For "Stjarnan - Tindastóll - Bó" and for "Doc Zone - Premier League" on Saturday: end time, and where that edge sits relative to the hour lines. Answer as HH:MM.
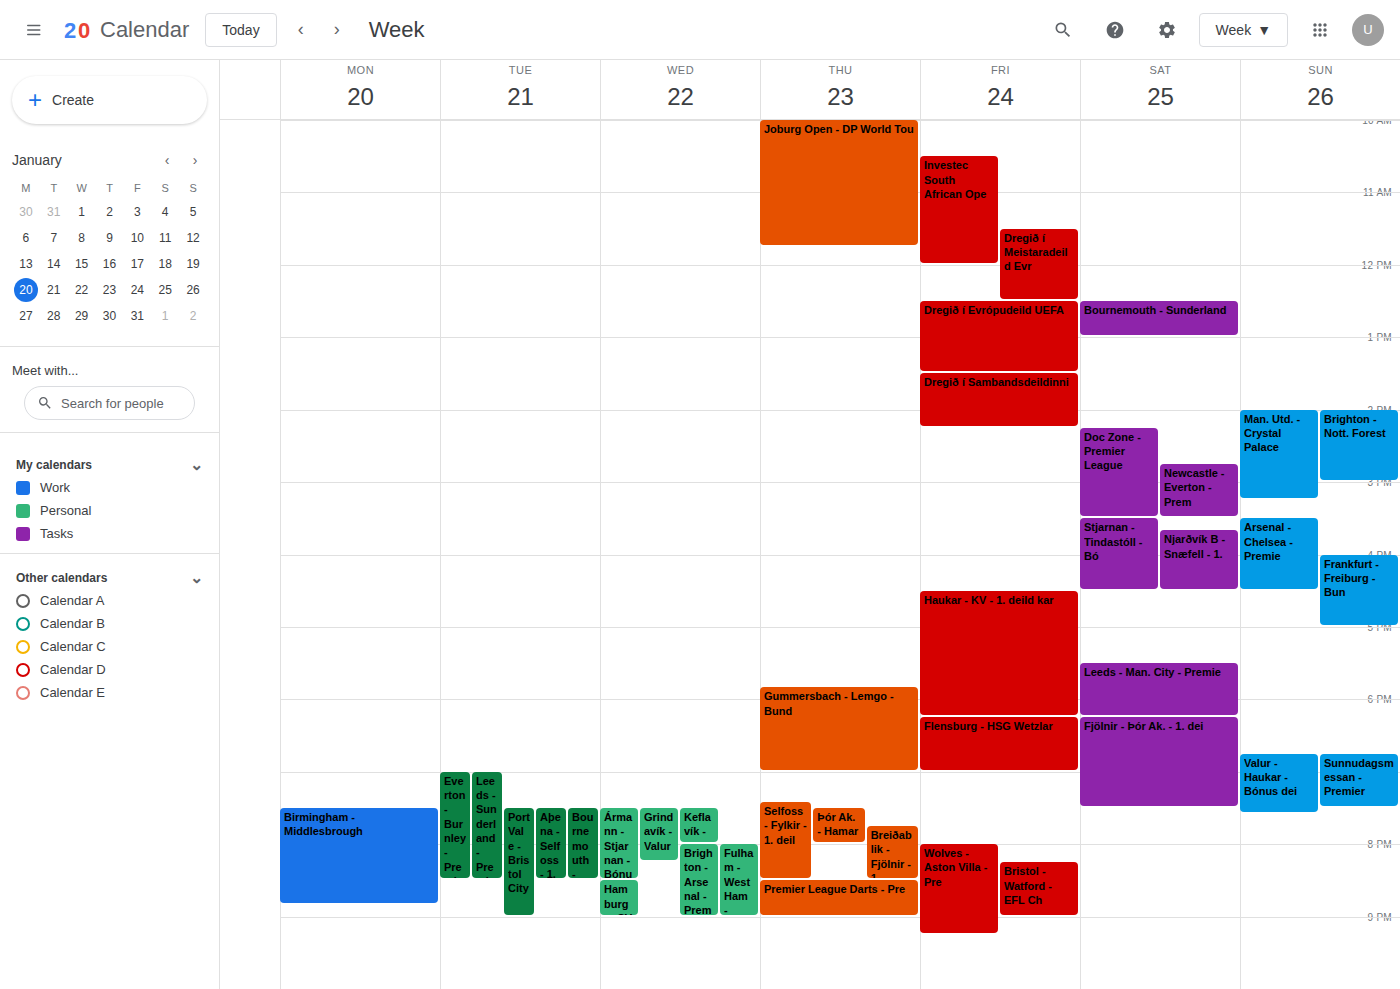
"Stjarnan - Tindastóll - Bó": 16:30, halfway between the 16:00 and 17:00 lines. "Doc Zone - Premier League": 15:30, halfway between the 15:00 and 16:00 lines.